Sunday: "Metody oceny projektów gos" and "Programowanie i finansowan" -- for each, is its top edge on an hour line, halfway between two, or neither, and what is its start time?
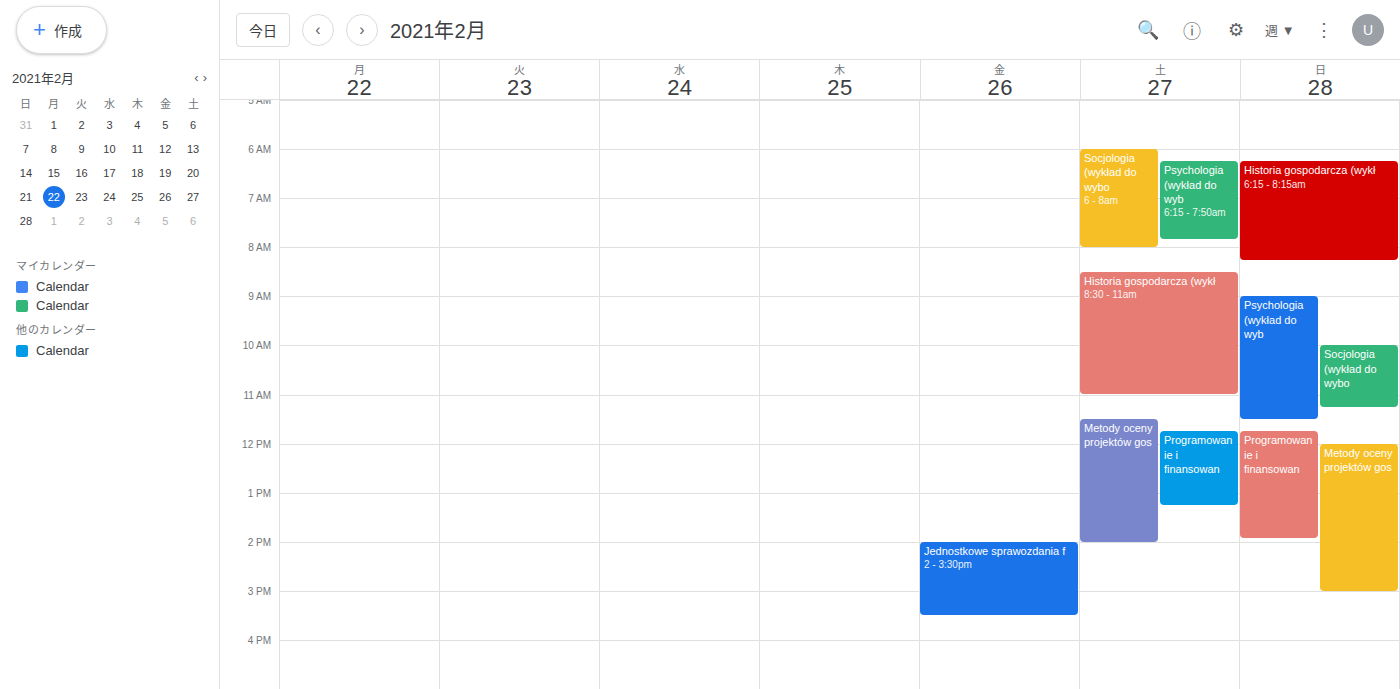
"Metody oceny projektów gos": 12:00 PM, exactly on the 12 PM line. "Programowanie i finansowan": 11:45 AM, neither: three quarters of the way from the 11 AM line to the 12 PM line.